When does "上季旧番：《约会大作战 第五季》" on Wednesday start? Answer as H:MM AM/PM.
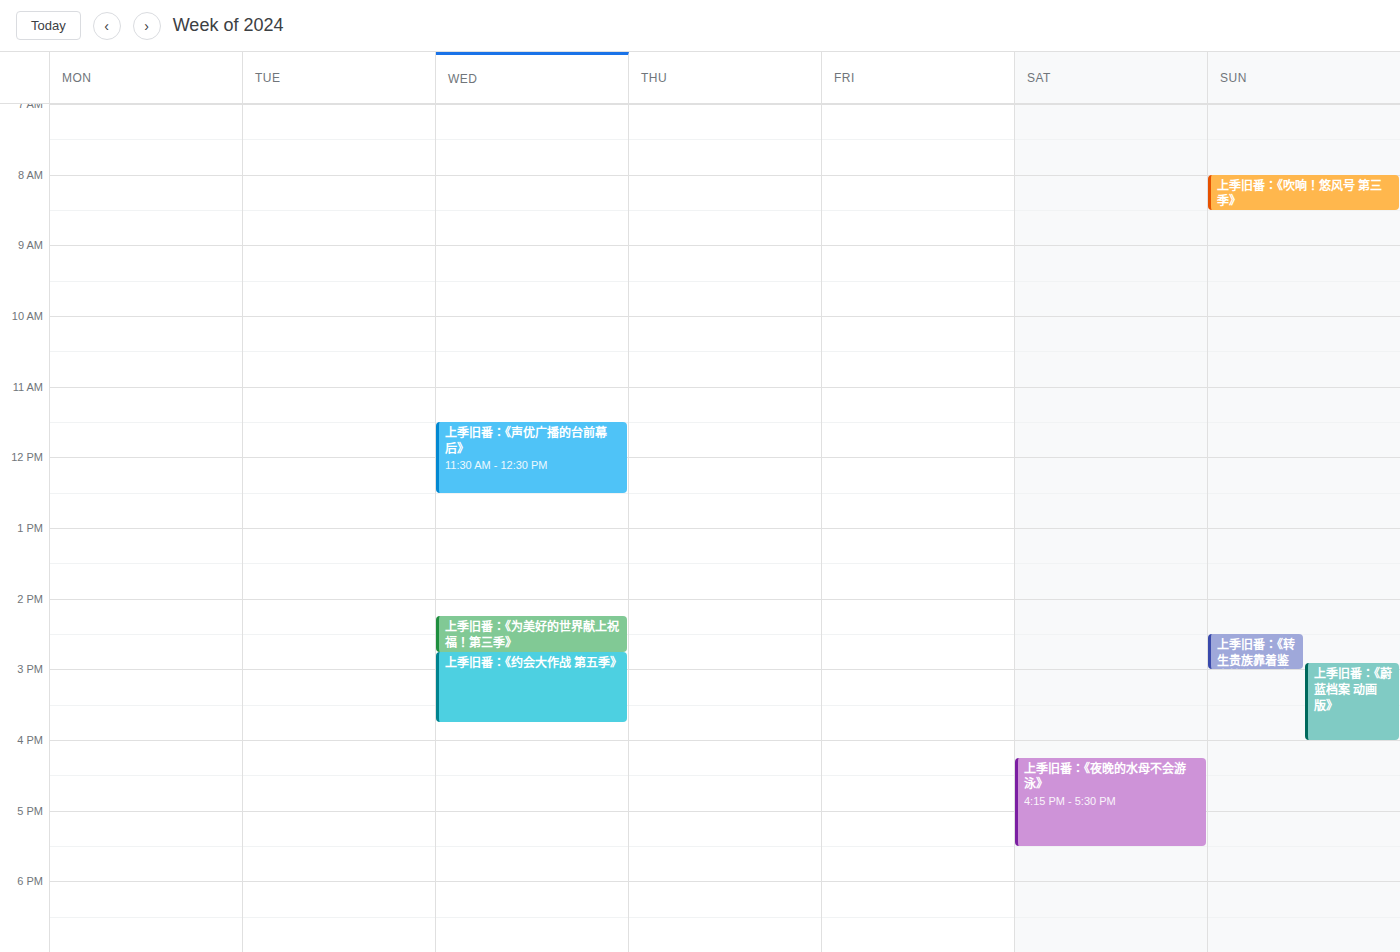
2:45 PM